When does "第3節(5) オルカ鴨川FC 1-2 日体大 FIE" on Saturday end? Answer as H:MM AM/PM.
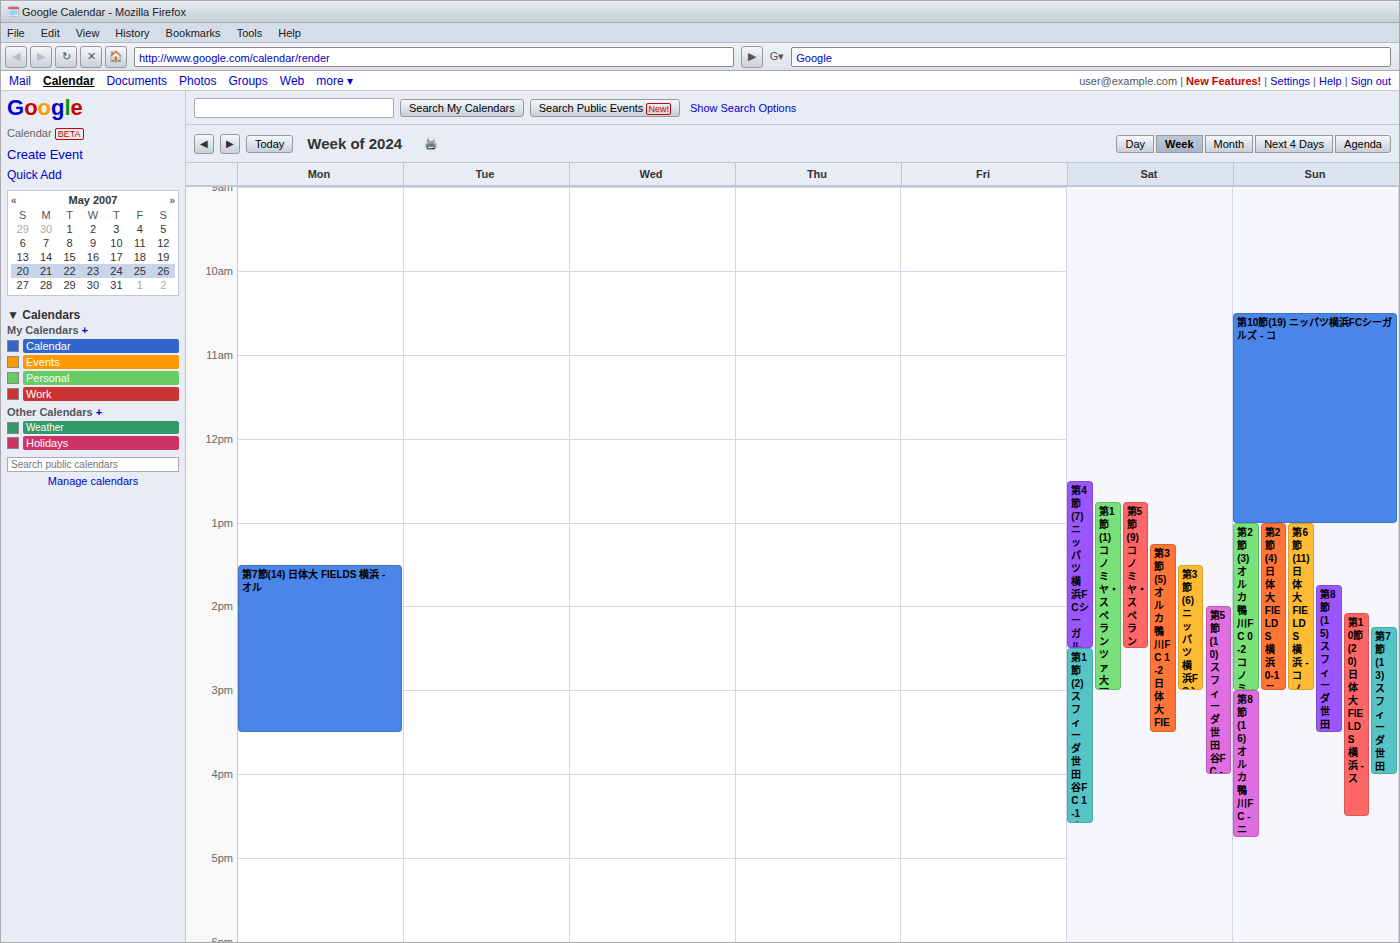
3:30 PM